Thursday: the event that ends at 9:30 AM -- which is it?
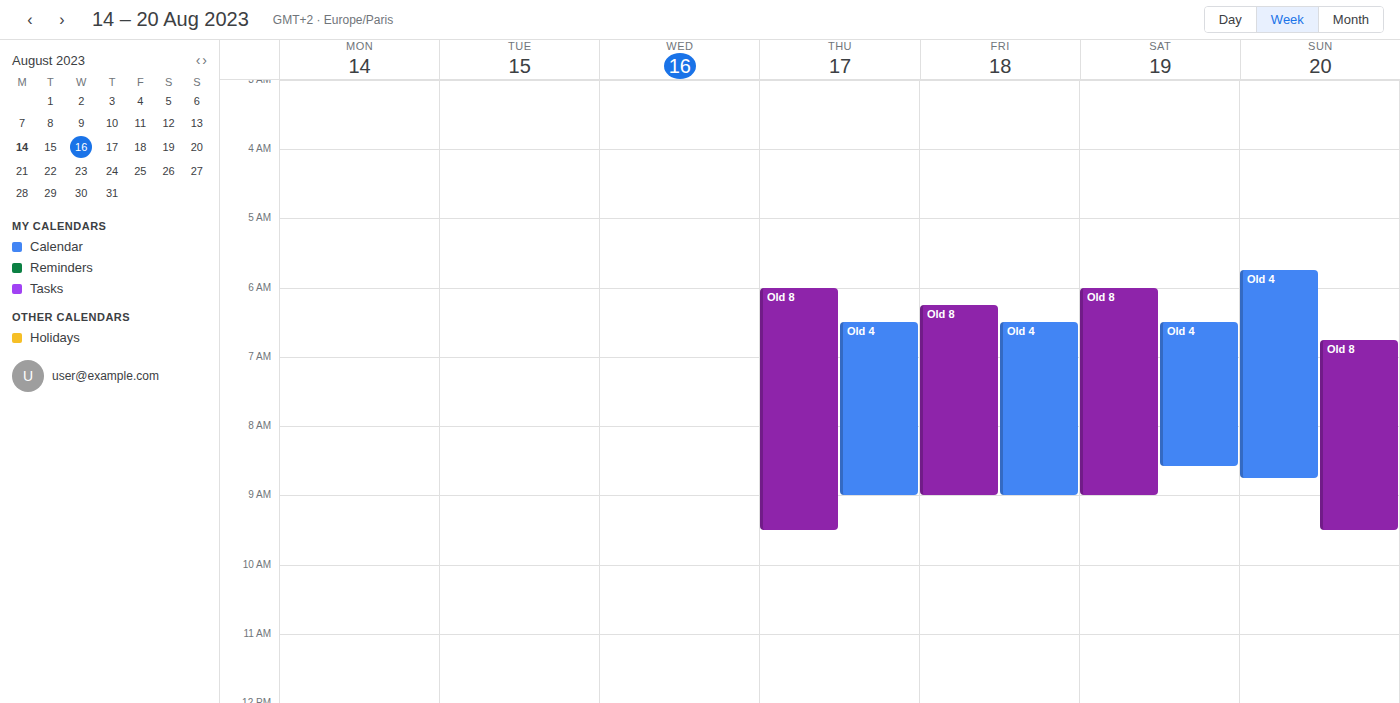
"Old 8"